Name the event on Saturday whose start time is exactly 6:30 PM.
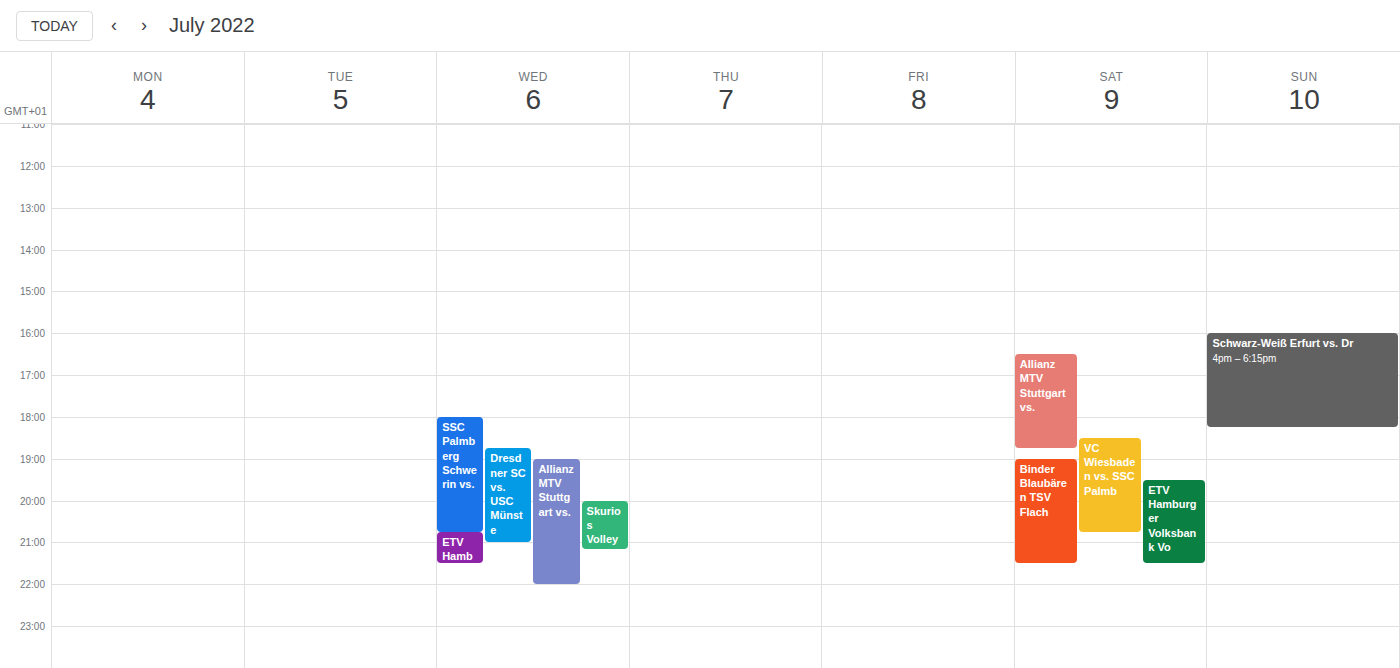
"VC Wiesbaden vs. SSC Palmb"